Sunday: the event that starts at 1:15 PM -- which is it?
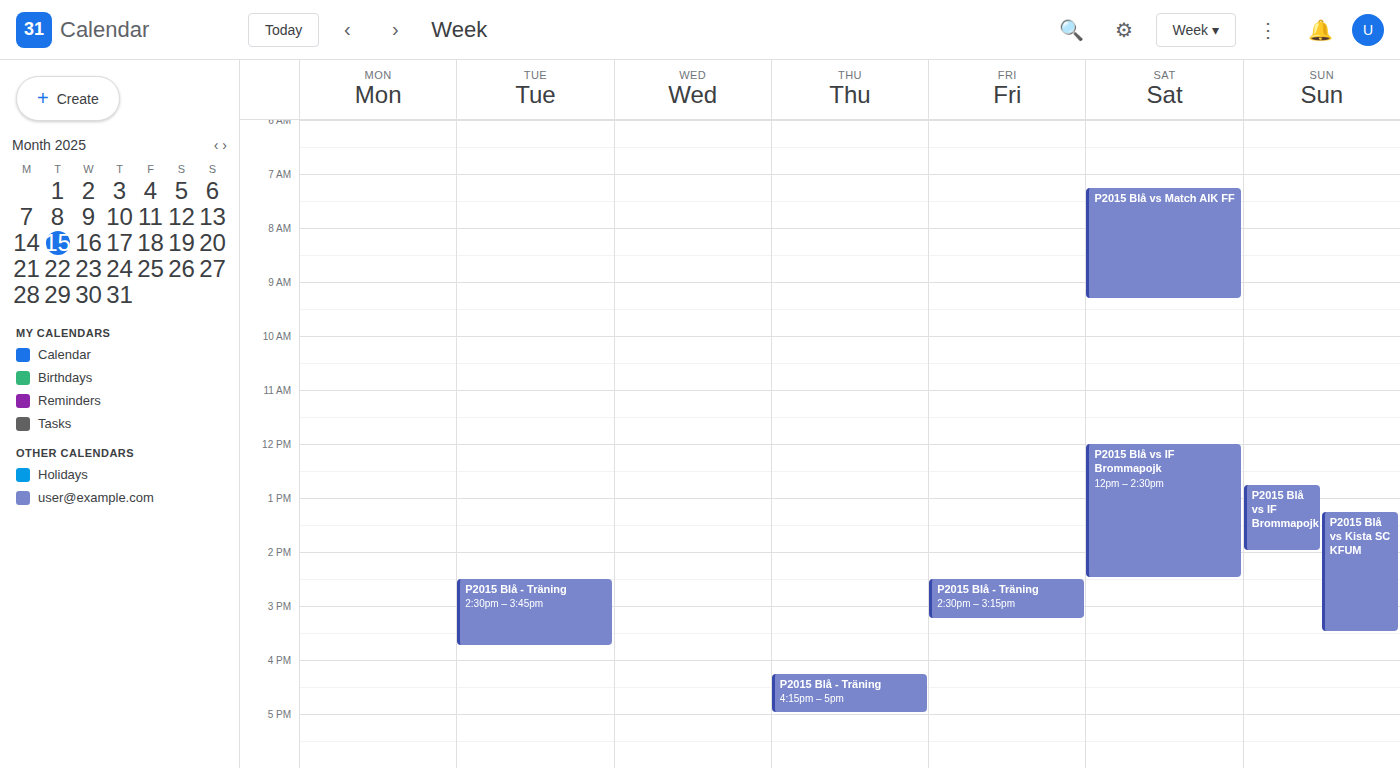
"P2015 Blå vs Kista SC KFUM"